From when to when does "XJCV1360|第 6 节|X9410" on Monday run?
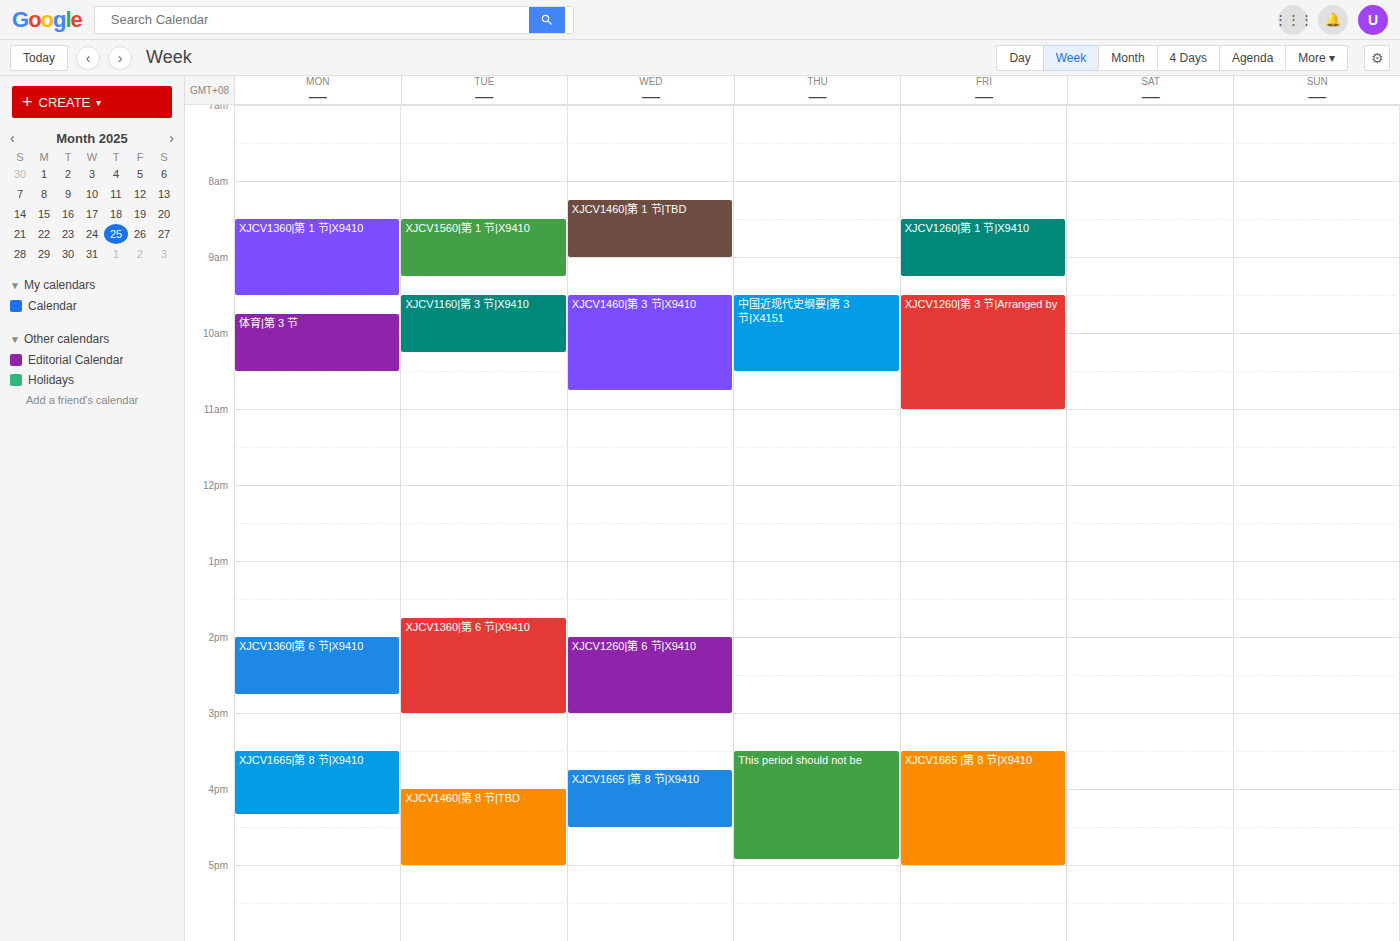
2:00 PM to 2:45 PM